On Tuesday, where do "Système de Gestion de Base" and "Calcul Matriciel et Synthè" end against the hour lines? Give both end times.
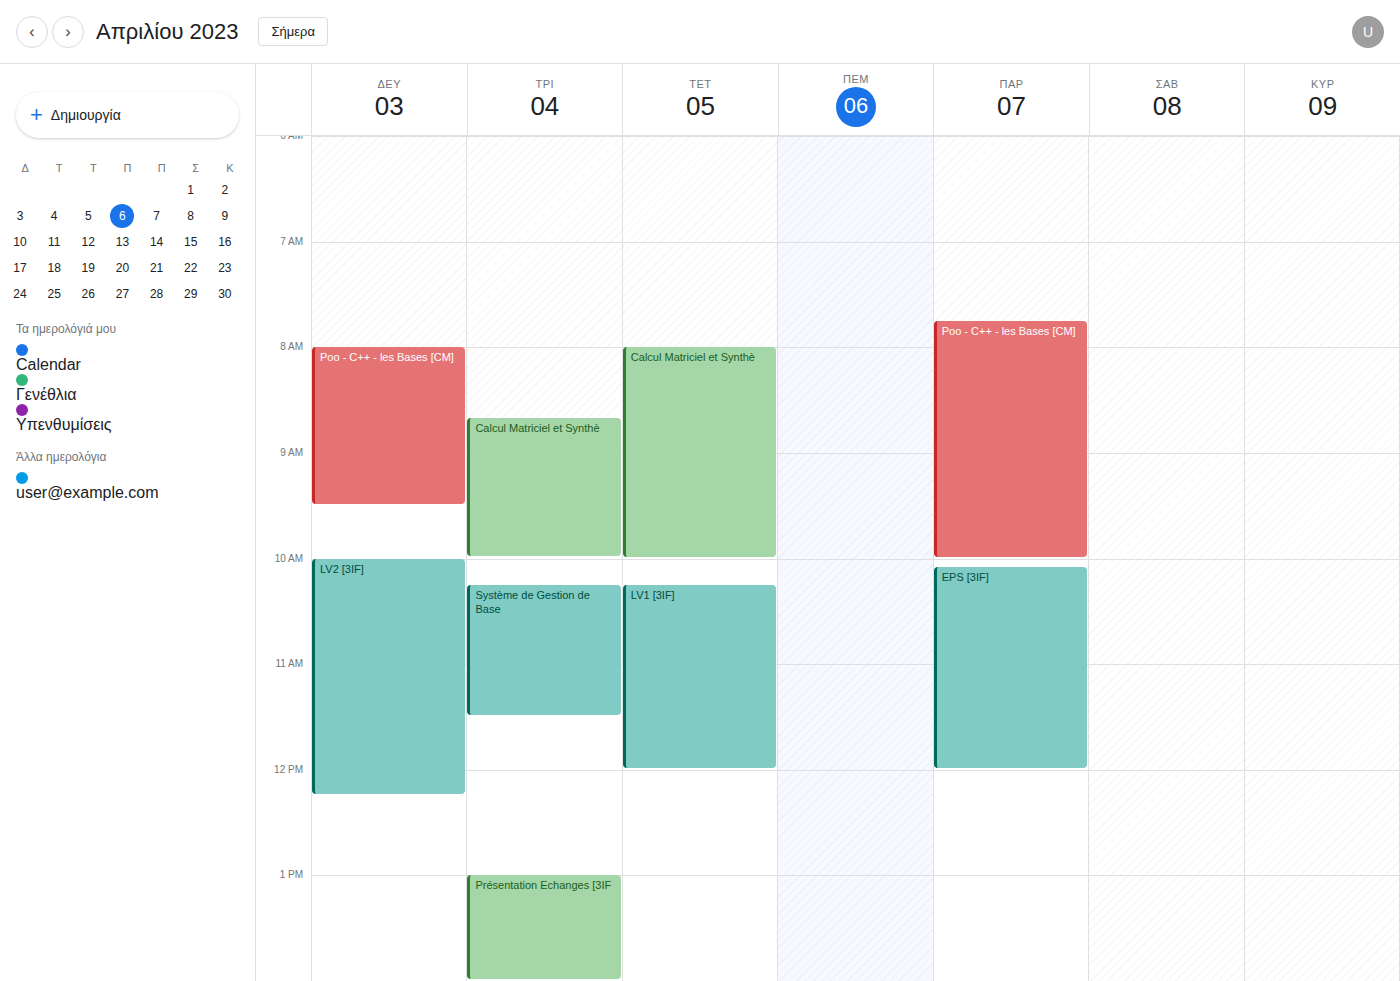
"Système de Gestion de Base": 11:30 AM, halfway between the 11 AM and 12 PM lines. "Calcul Matriciel et Synthè": 10:00 AM, exactly on the 10 AM line.